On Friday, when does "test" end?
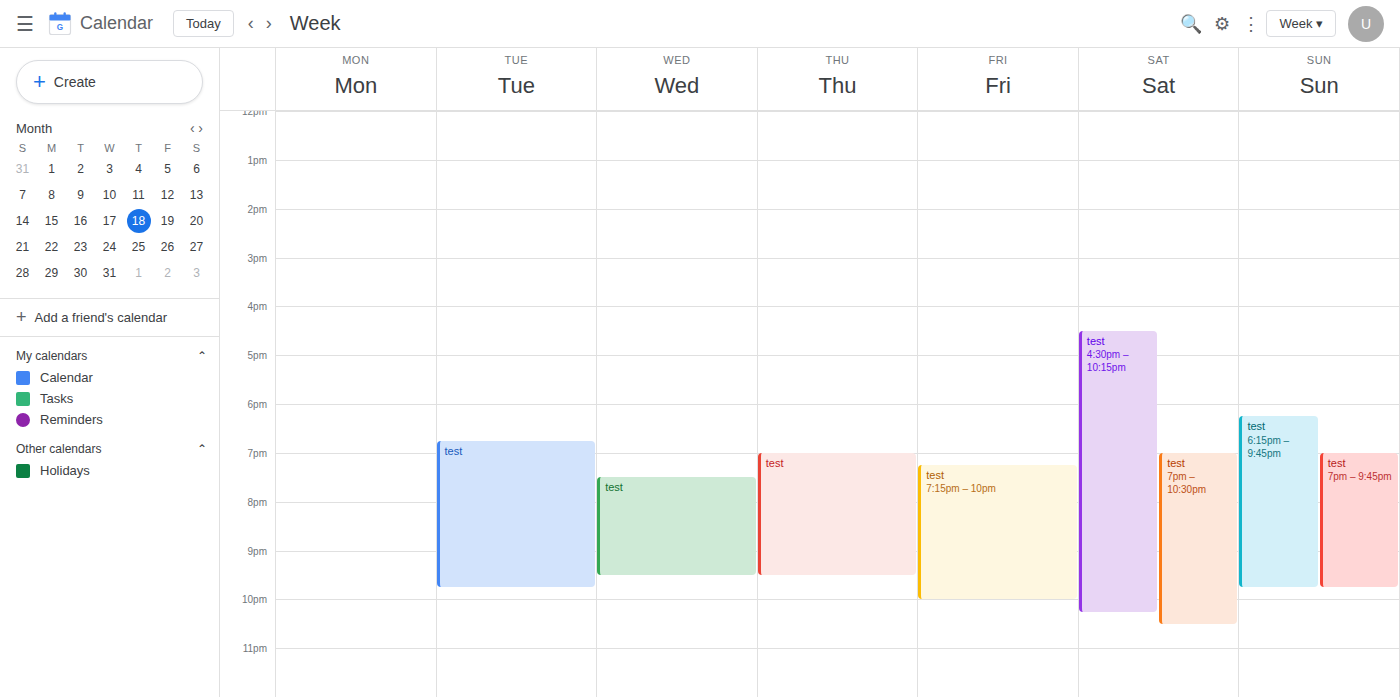
10:00 PM